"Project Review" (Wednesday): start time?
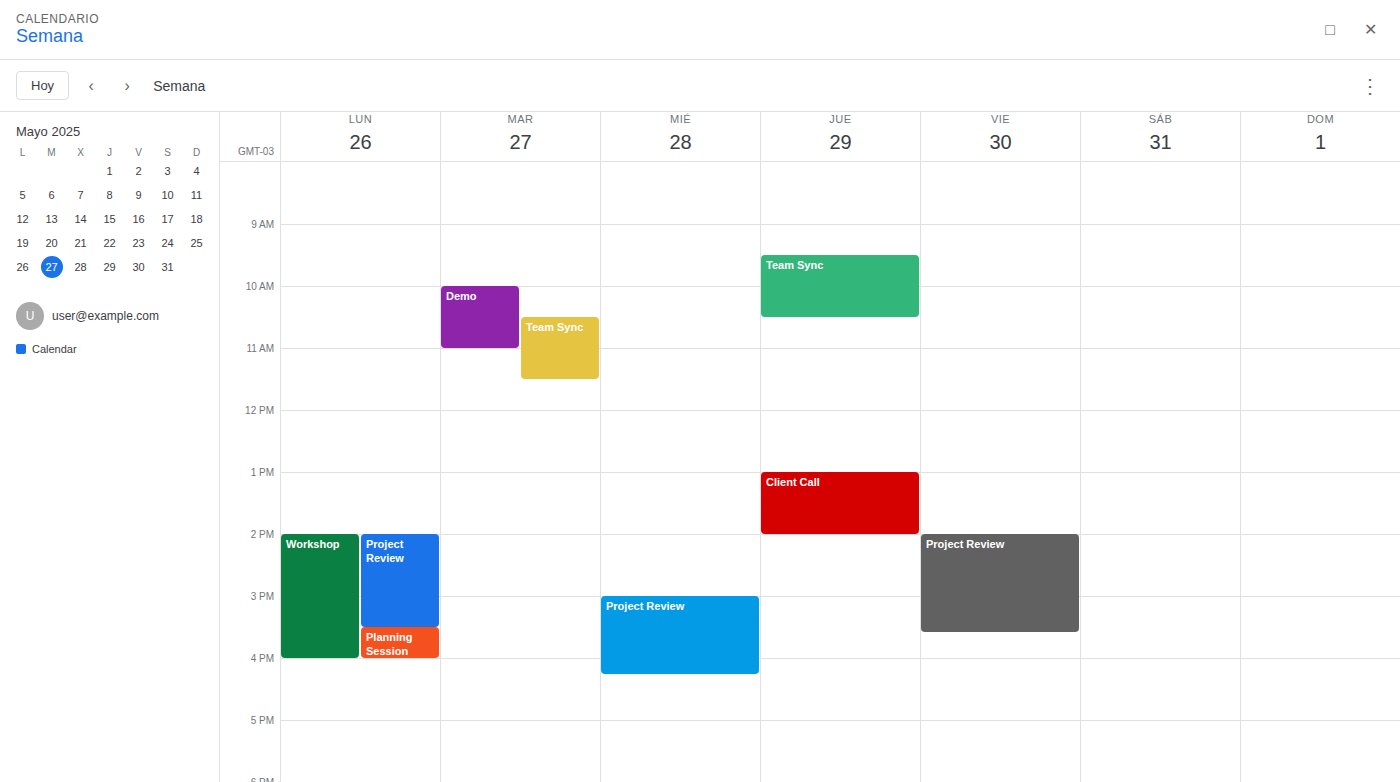
3:00 PM